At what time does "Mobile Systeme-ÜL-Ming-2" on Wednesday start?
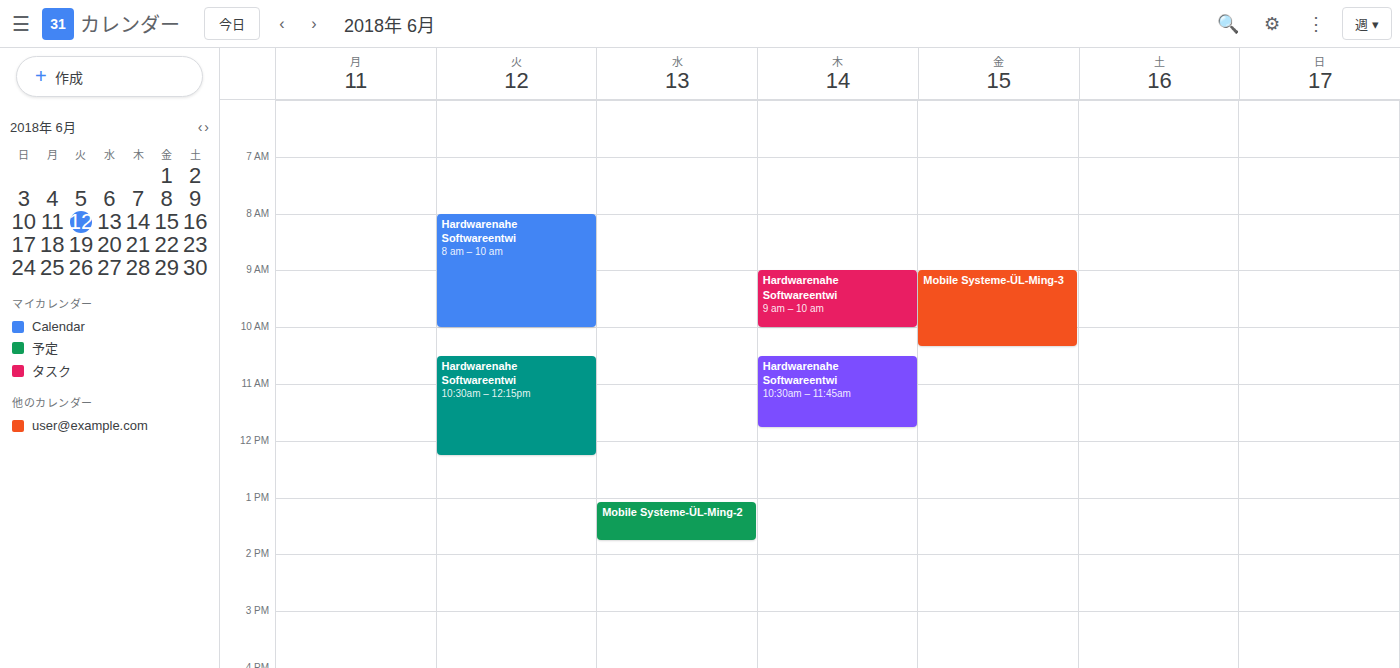
13:05